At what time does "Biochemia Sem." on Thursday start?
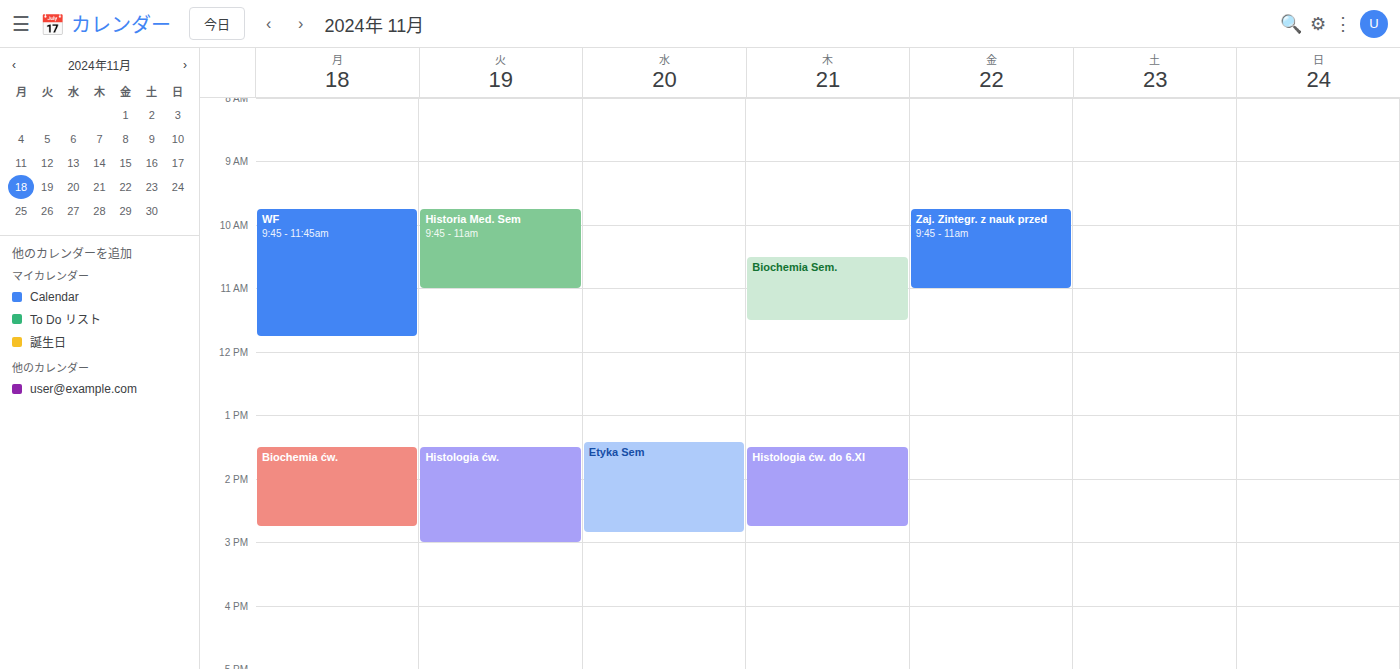
10:30 AM